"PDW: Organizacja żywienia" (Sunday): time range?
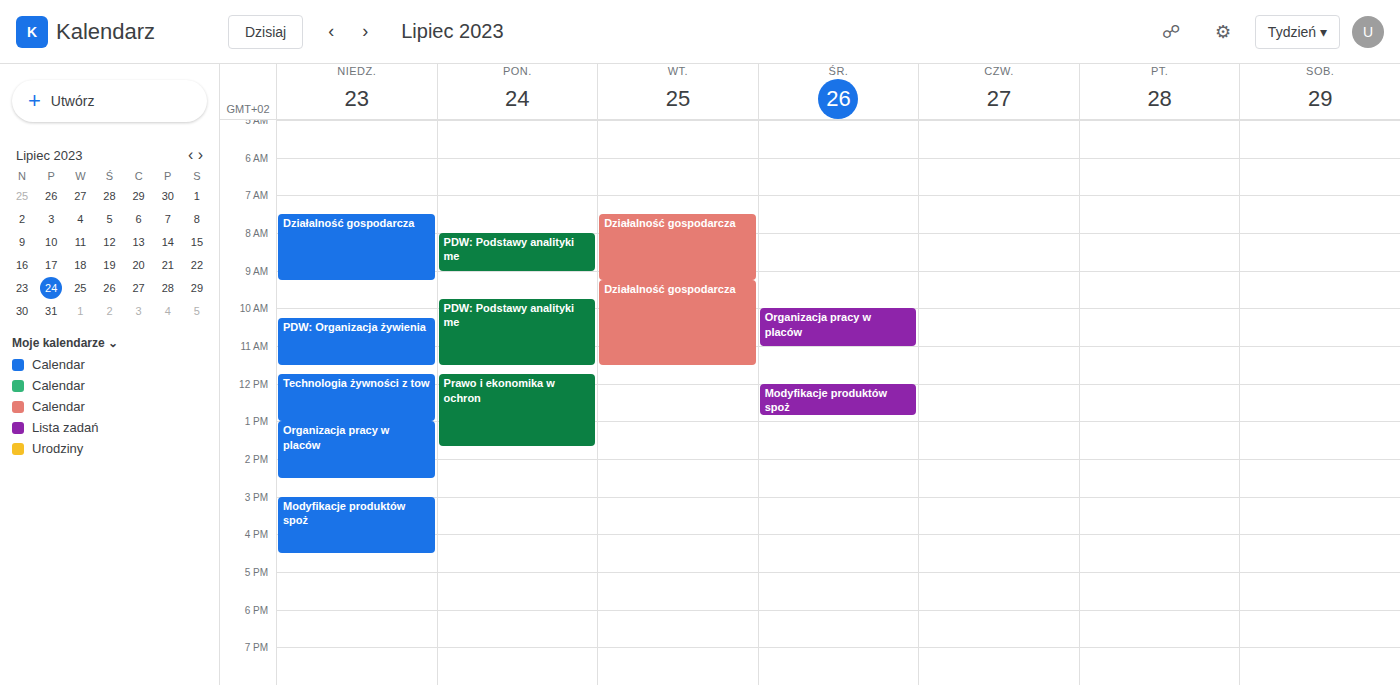
10:15 AM to 11:30 AM